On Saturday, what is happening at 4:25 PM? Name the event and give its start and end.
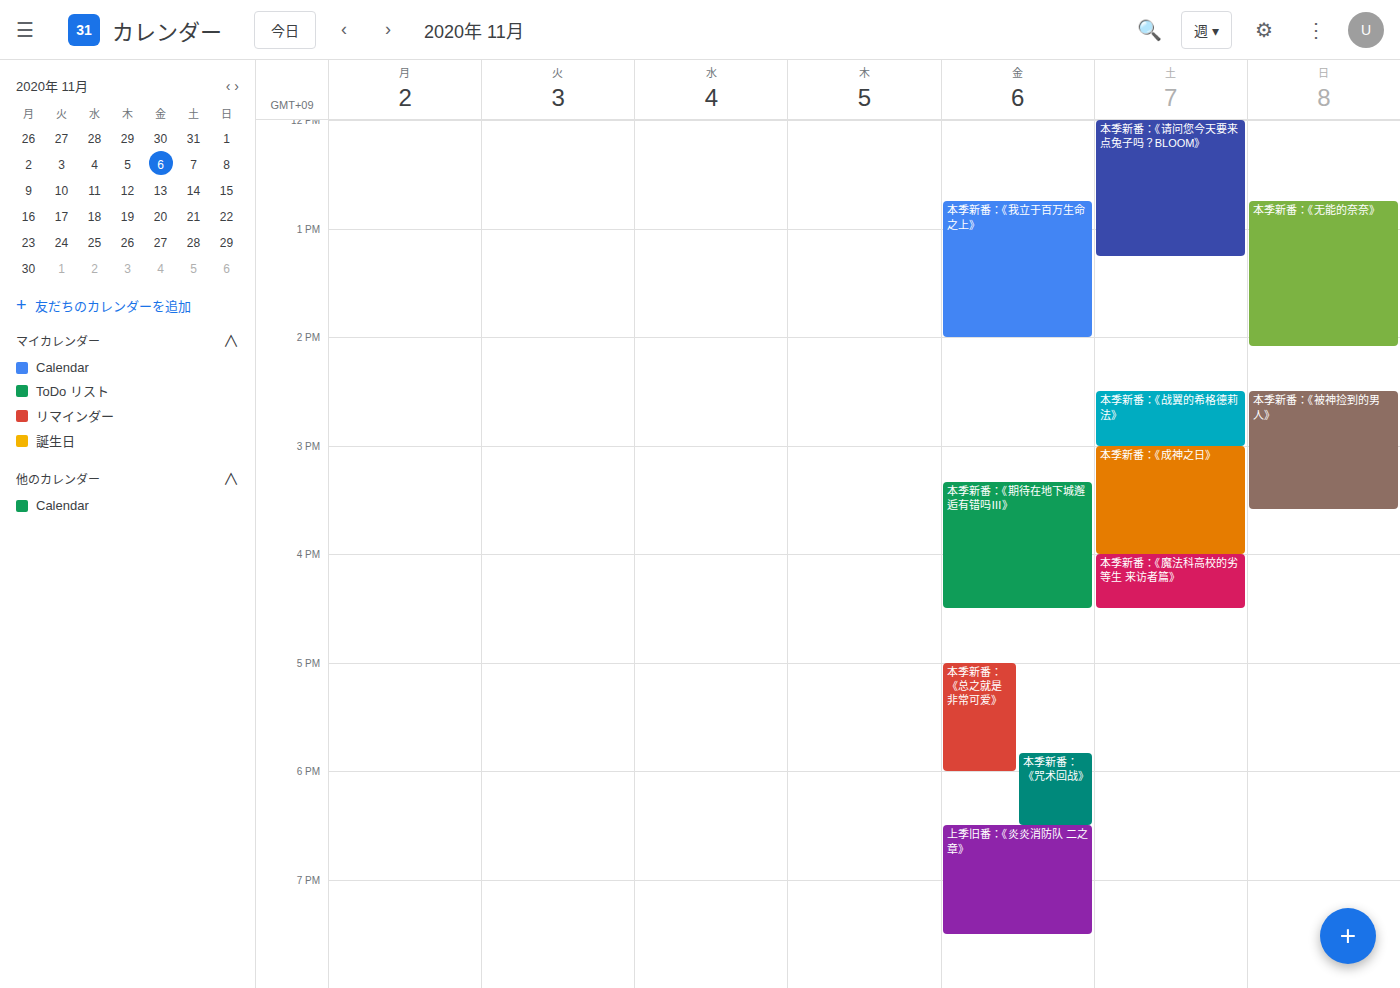
"本季新番：《魔法科高校的劣等生 来访者篇》", 4:00 PM to 4:30 PM